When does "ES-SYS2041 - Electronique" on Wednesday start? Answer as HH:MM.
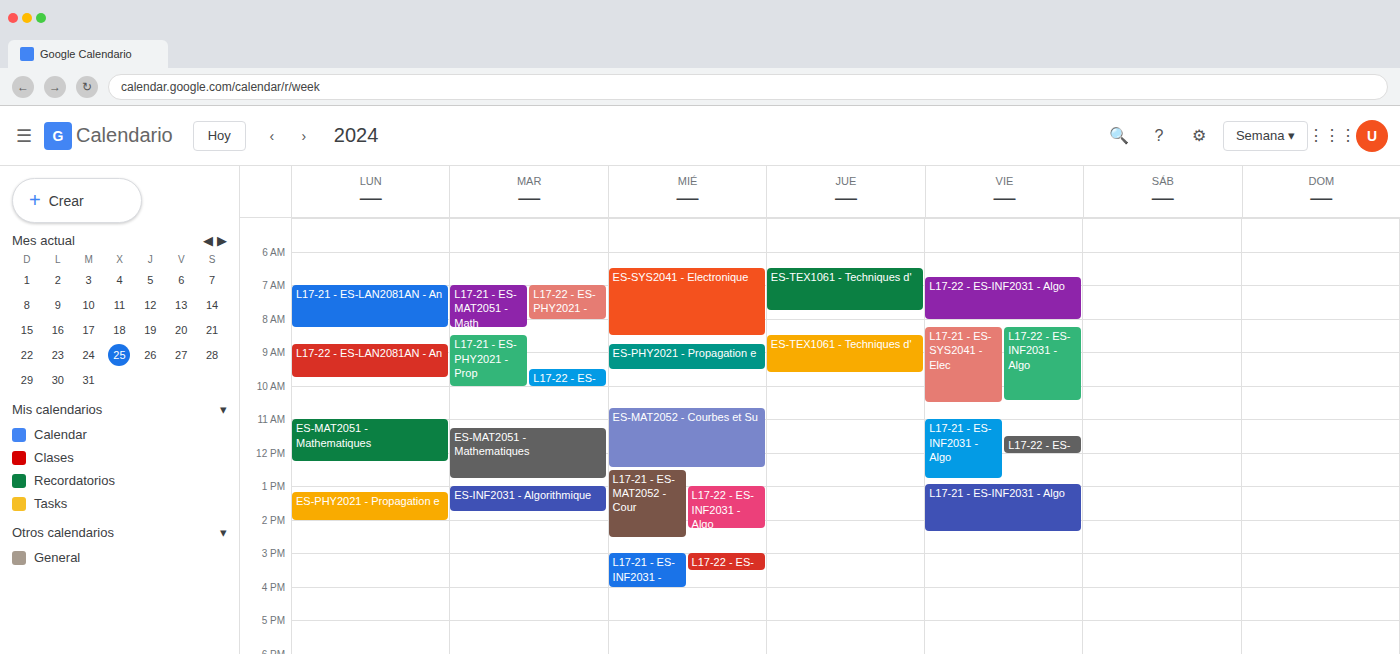
06:30